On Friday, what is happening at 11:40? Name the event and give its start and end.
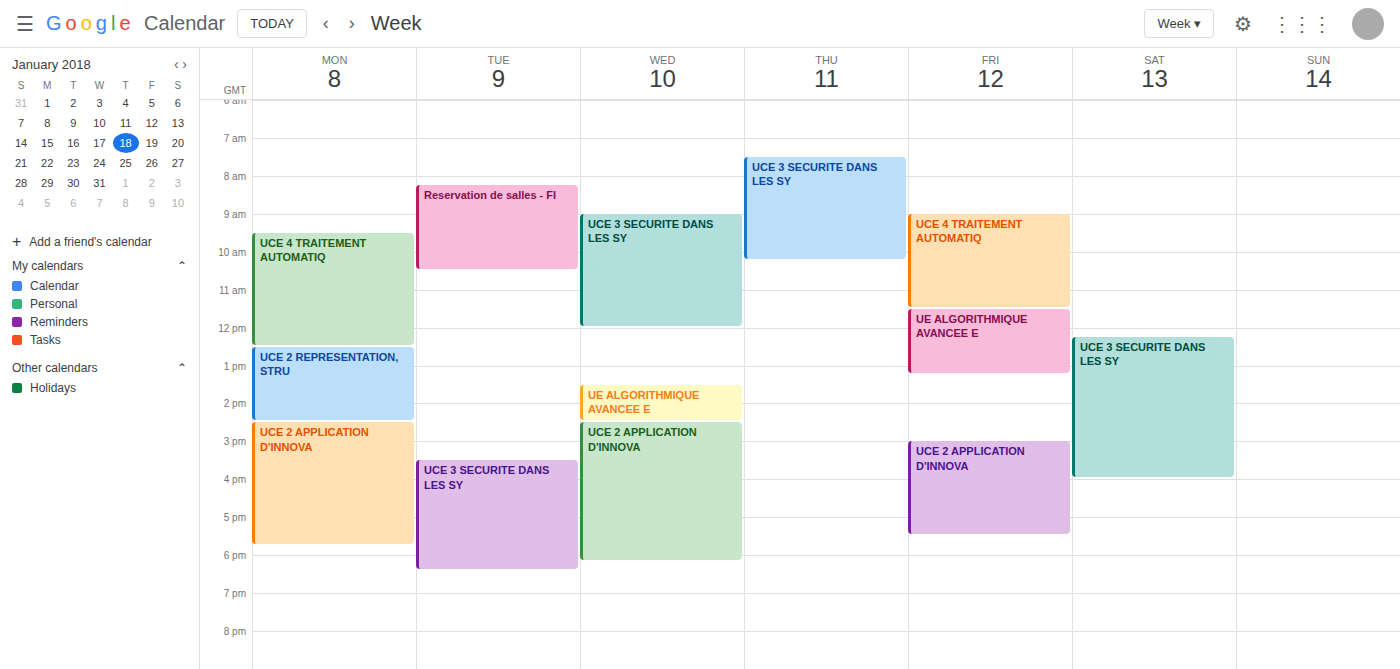
"UE ALGORITHMIQUE AVANCEE E", 11:30 to 13:15